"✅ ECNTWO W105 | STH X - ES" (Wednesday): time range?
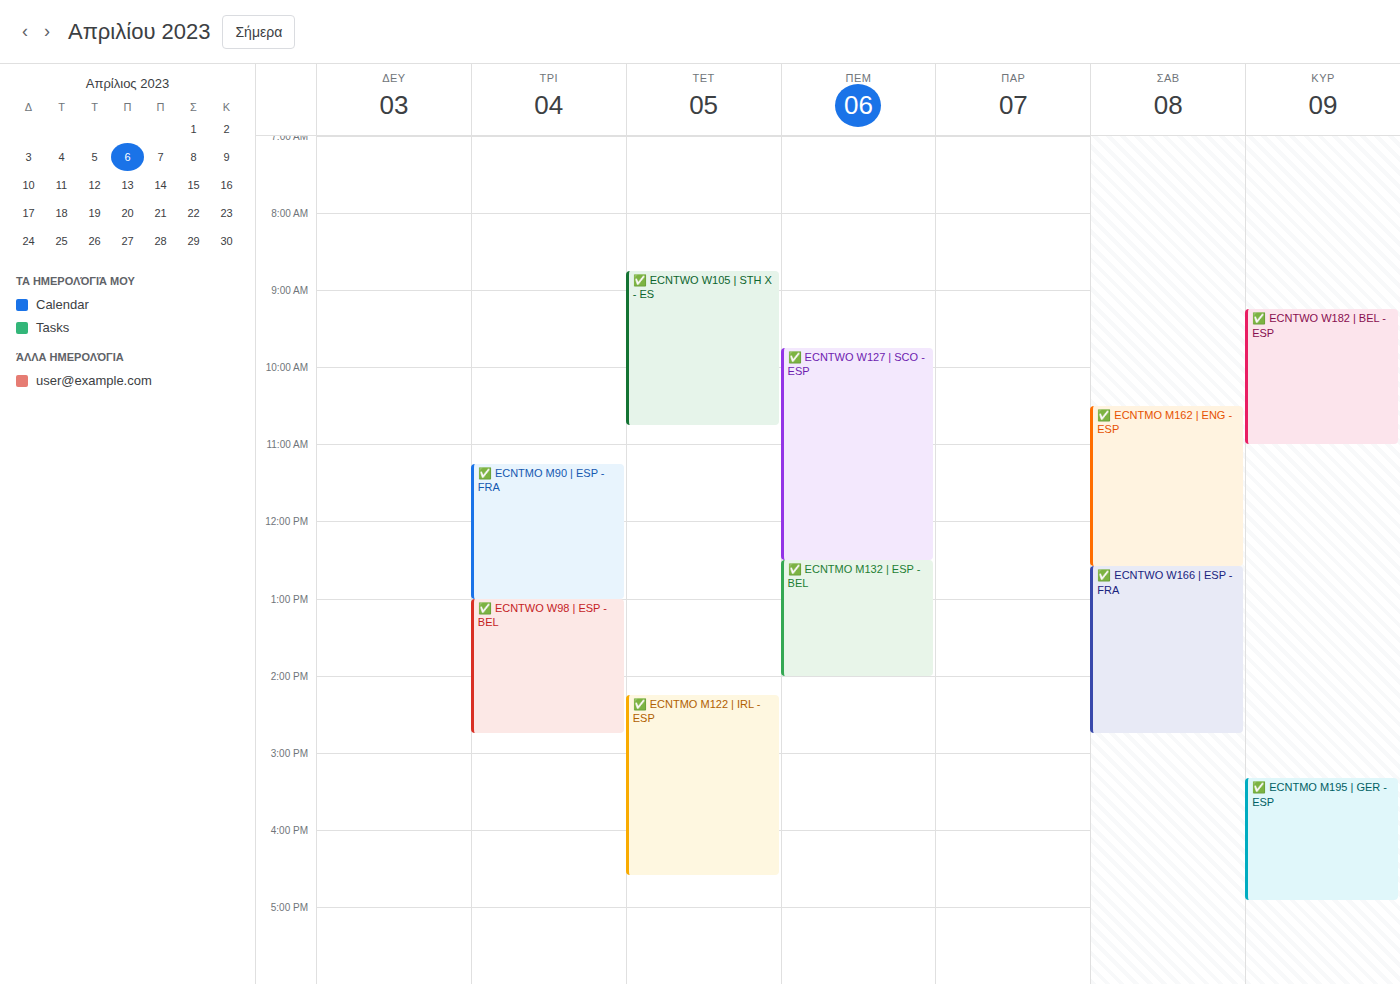
8:45 AM to 10:45 AM